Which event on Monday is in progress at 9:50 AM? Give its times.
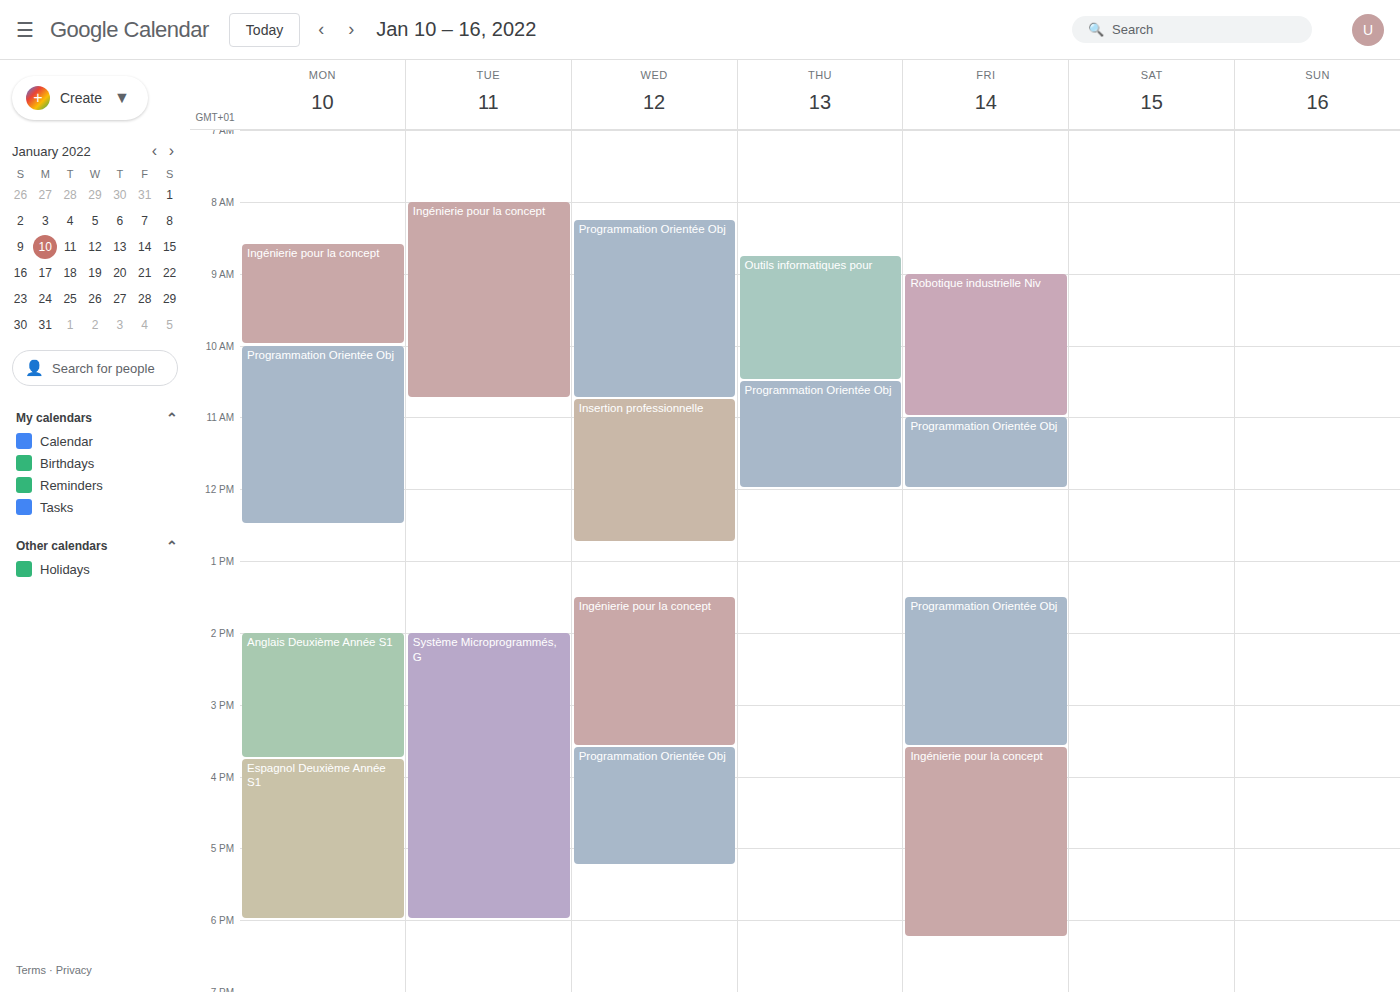
"Ingénierie pour la concept", 8:35 AM to 10:00 AM